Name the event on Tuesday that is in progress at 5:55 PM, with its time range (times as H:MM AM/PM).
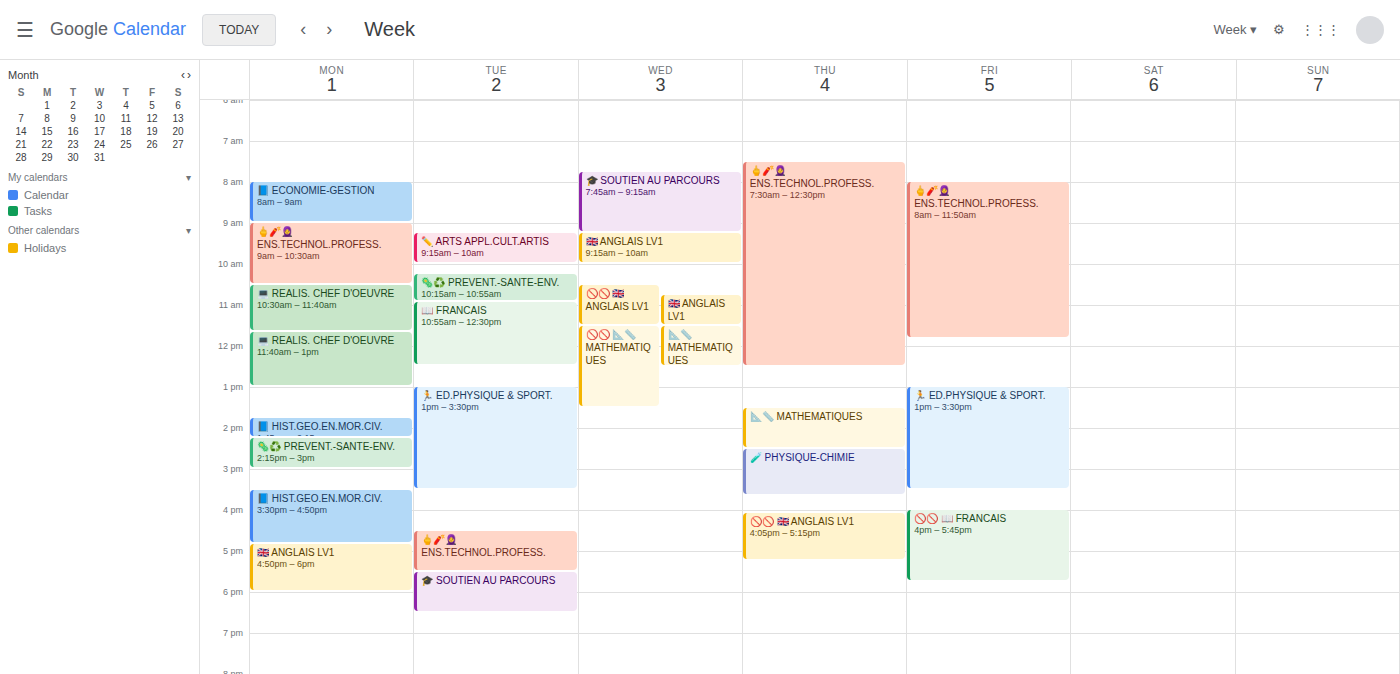
"🎓 SOUTIEN AU PARCOURS", 5:30 PM to 6:30 PM